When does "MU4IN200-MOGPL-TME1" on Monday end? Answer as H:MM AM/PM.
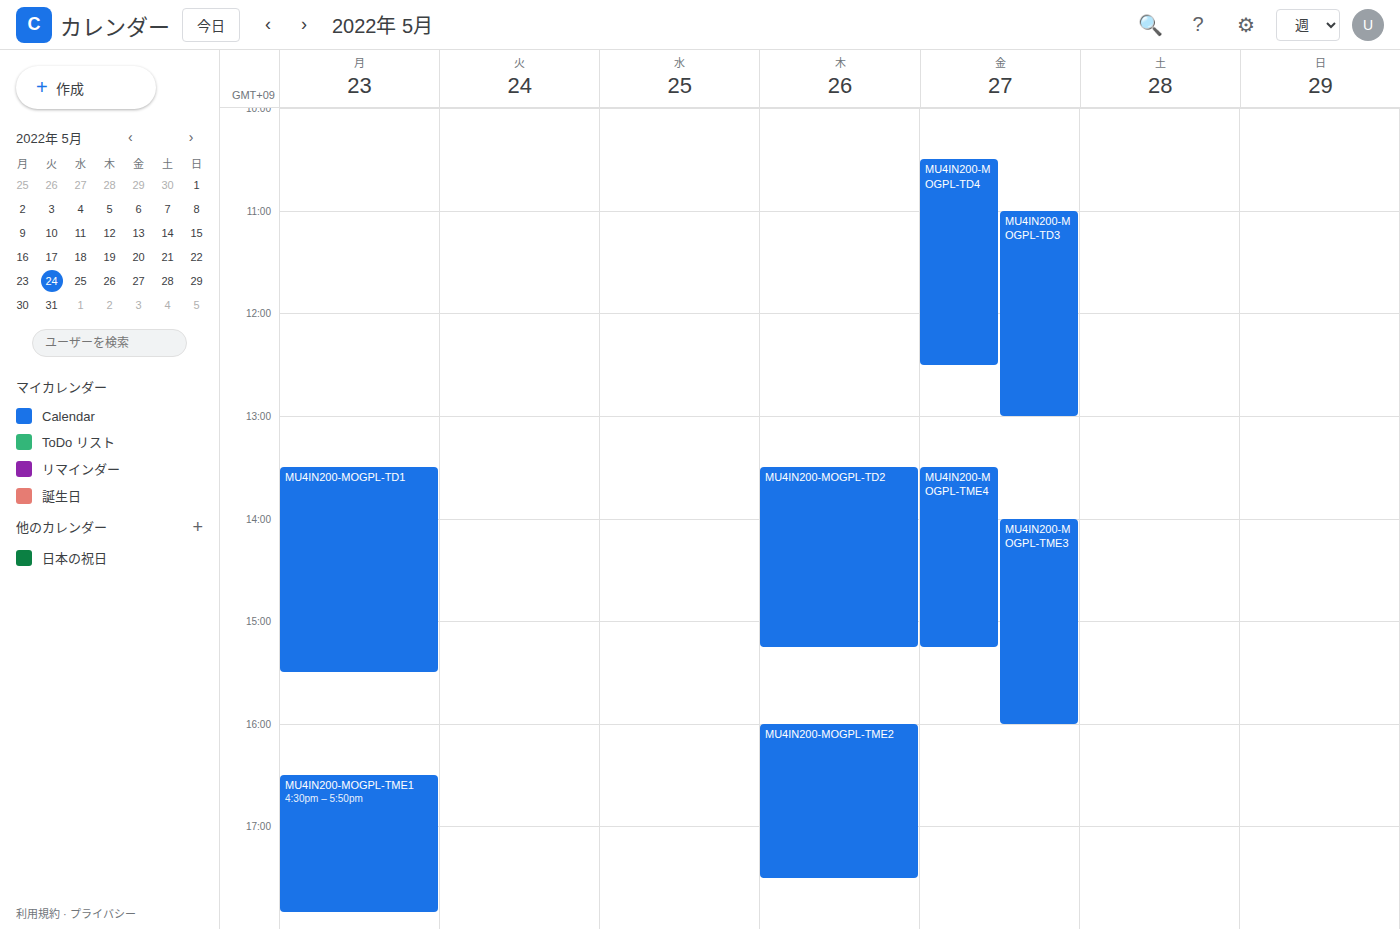
5:50 PM